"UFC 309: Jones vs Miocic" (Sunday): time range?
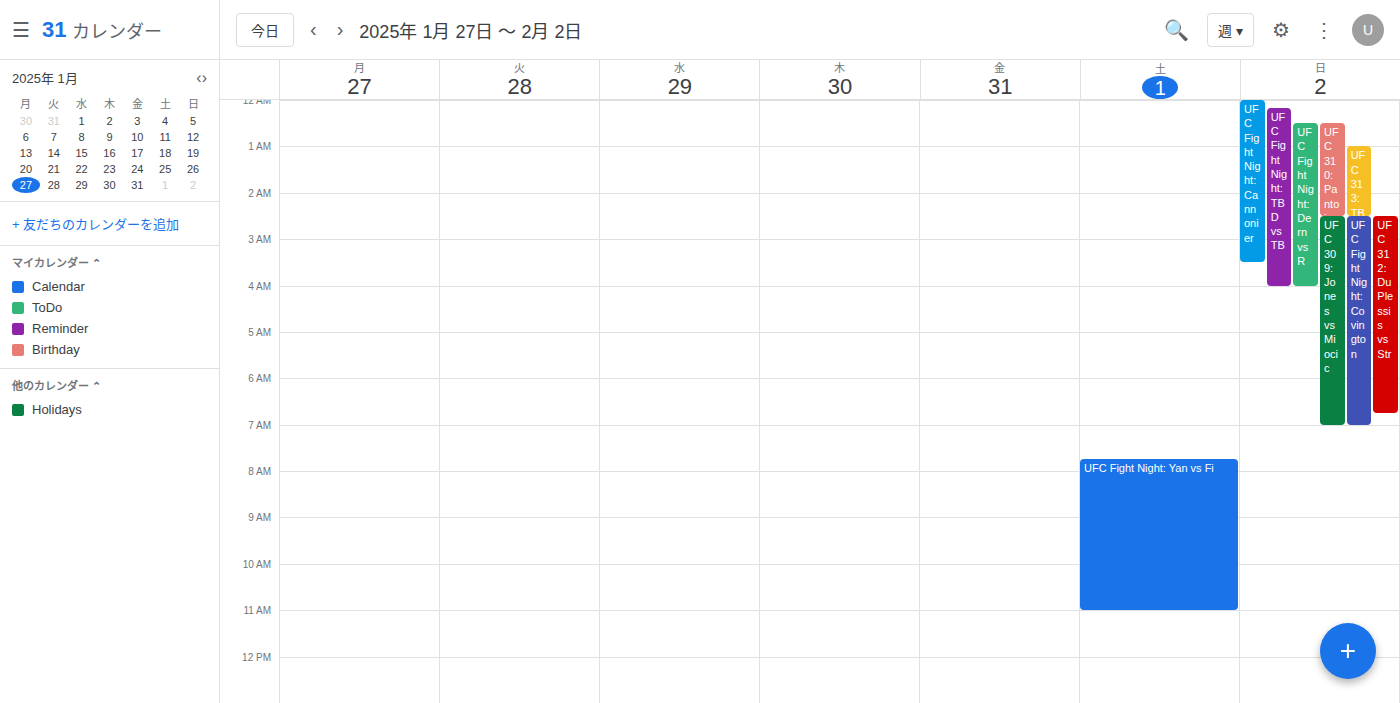
2:30 AM to 7:00 AM